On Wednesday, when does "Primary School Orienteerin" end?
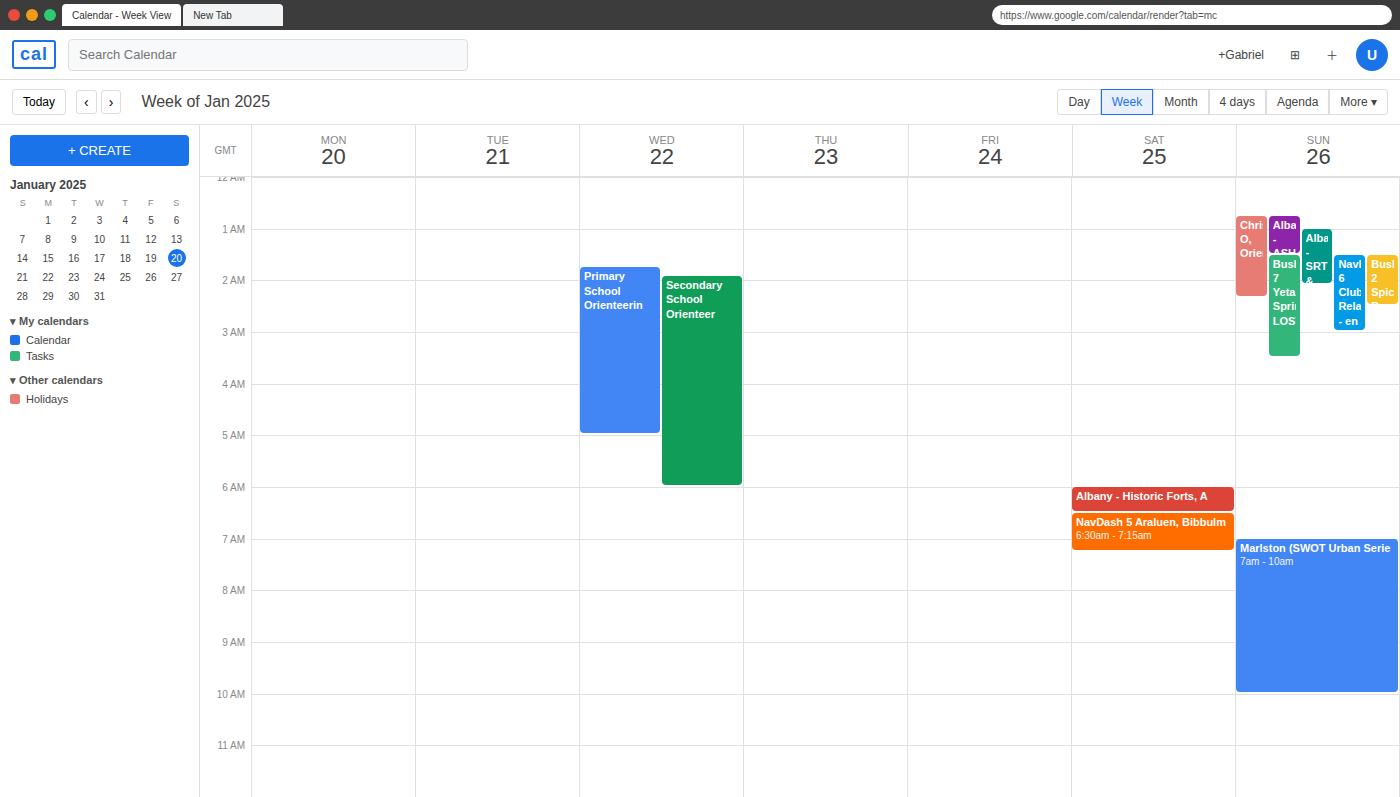
5:00 AM